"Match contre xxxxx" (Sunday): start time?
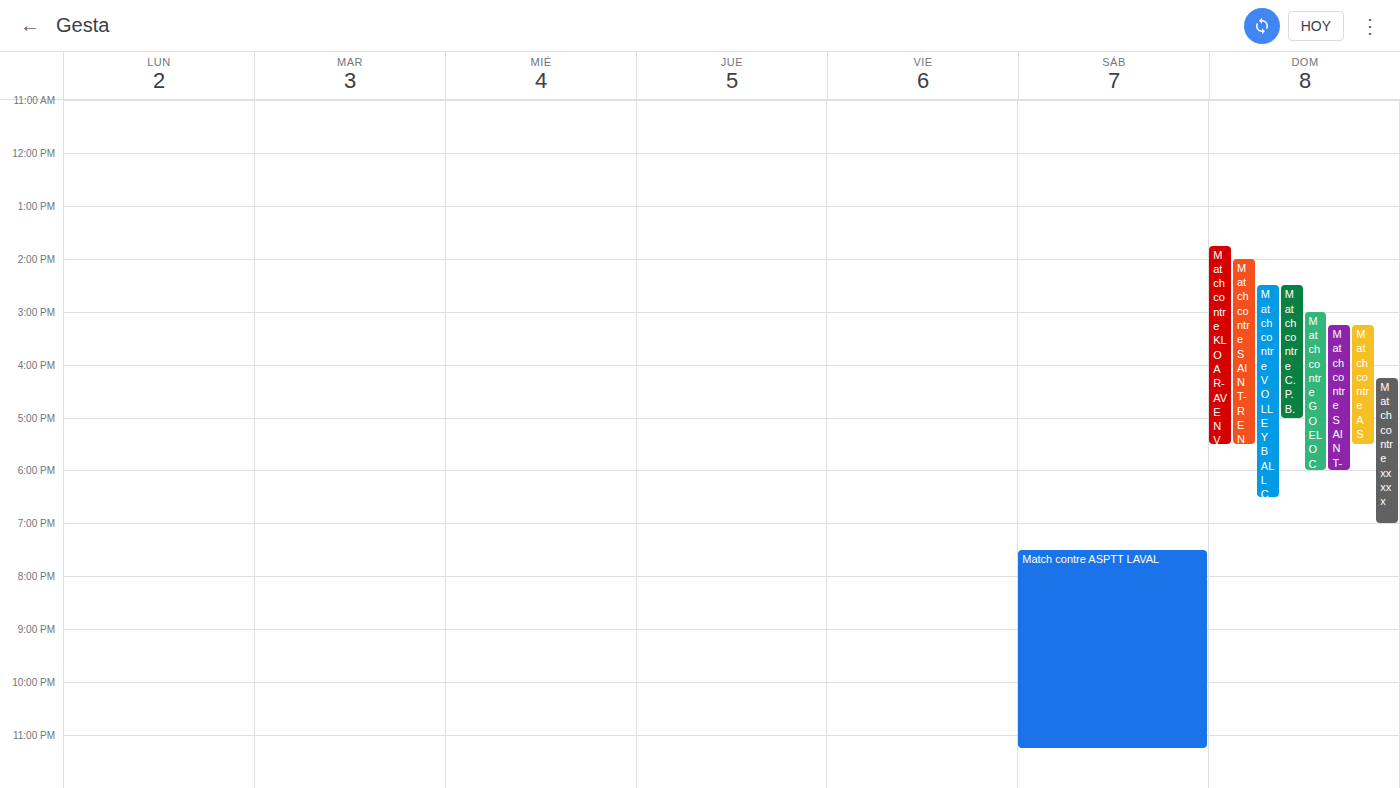
4:15 PM